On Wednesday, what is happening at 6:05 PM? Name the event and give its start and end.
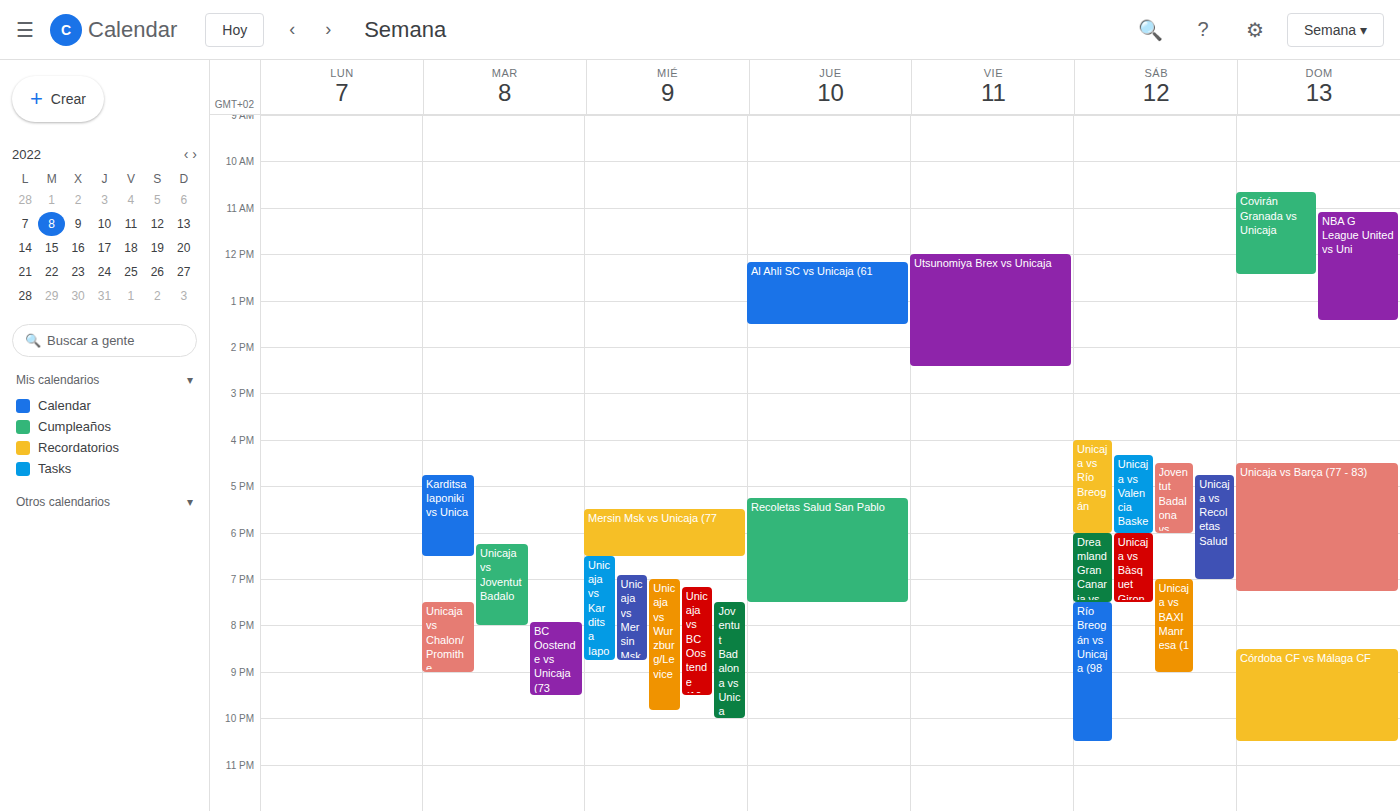
"Mersin Msk vs Unicaja (77", 5:30 PM to 6:30 PM